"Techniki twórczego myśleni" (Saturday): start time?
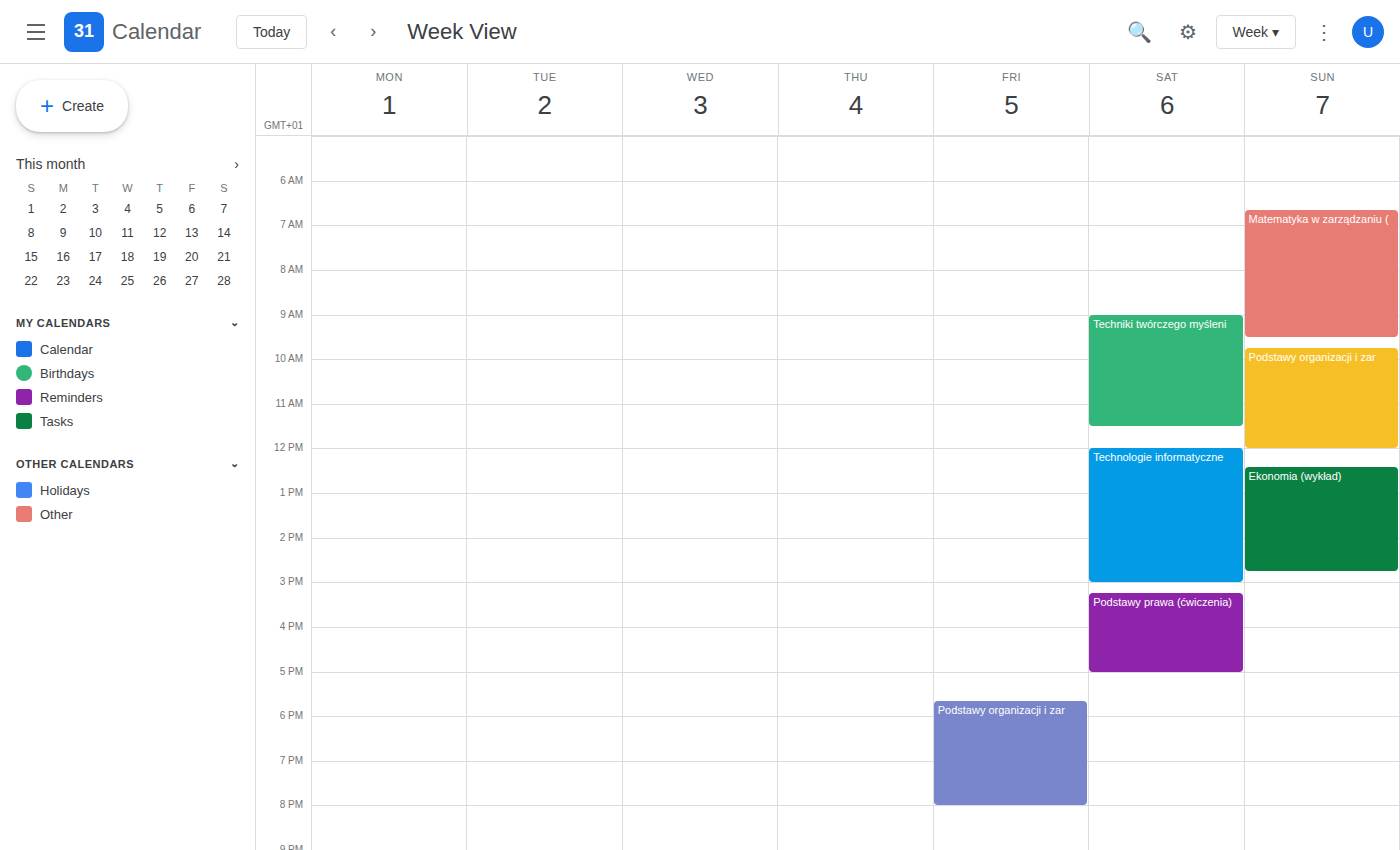
9:00 AM